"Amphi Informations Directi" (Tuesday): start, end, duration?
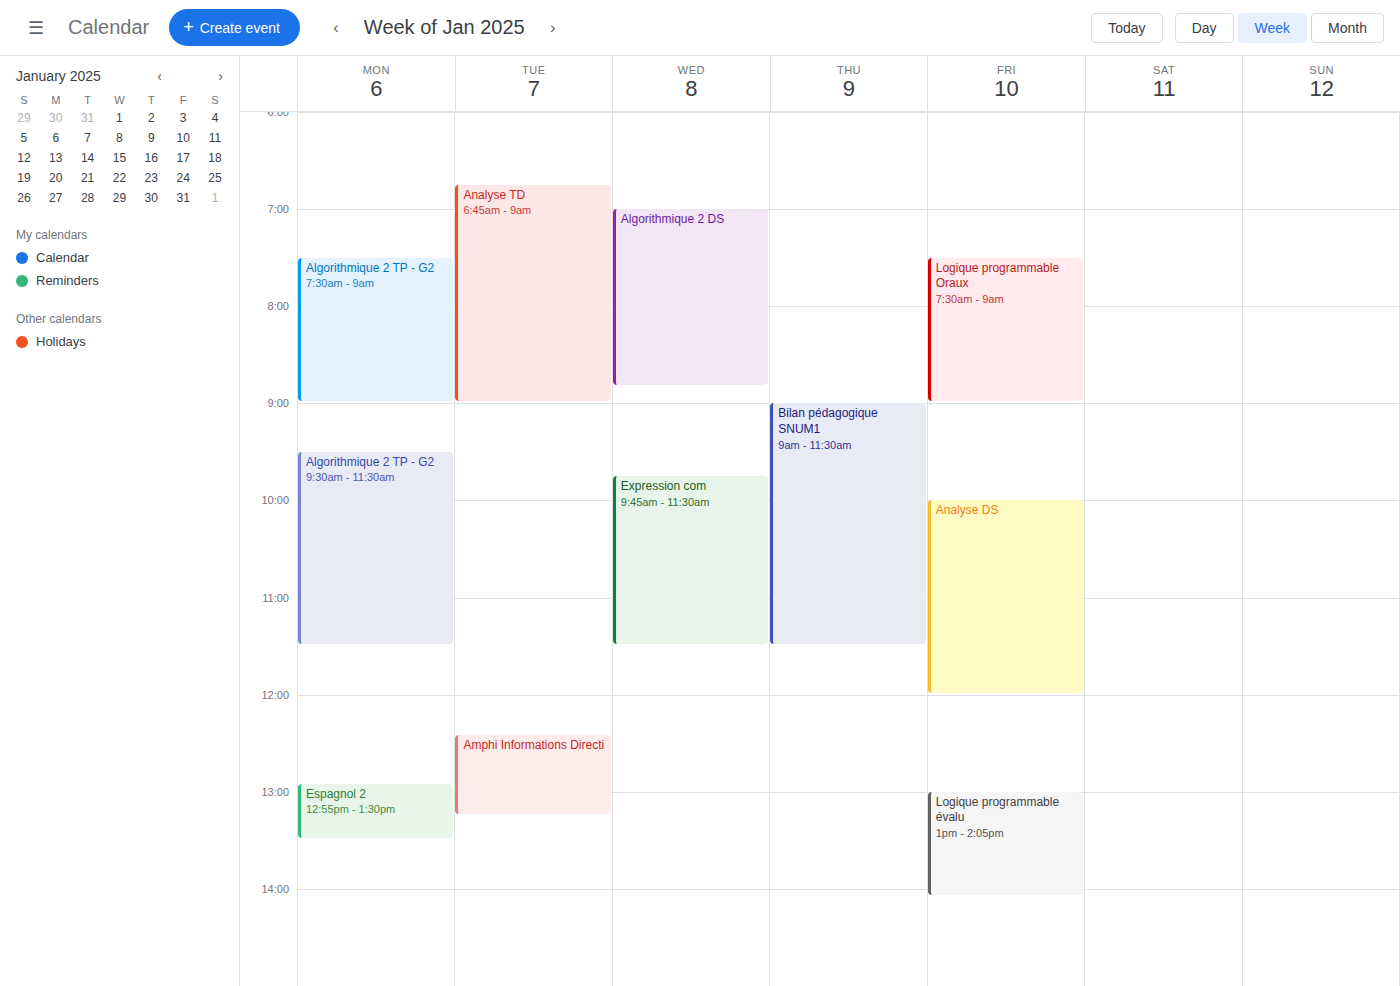
12:25 PM to 1:15 PM, 50 minutes